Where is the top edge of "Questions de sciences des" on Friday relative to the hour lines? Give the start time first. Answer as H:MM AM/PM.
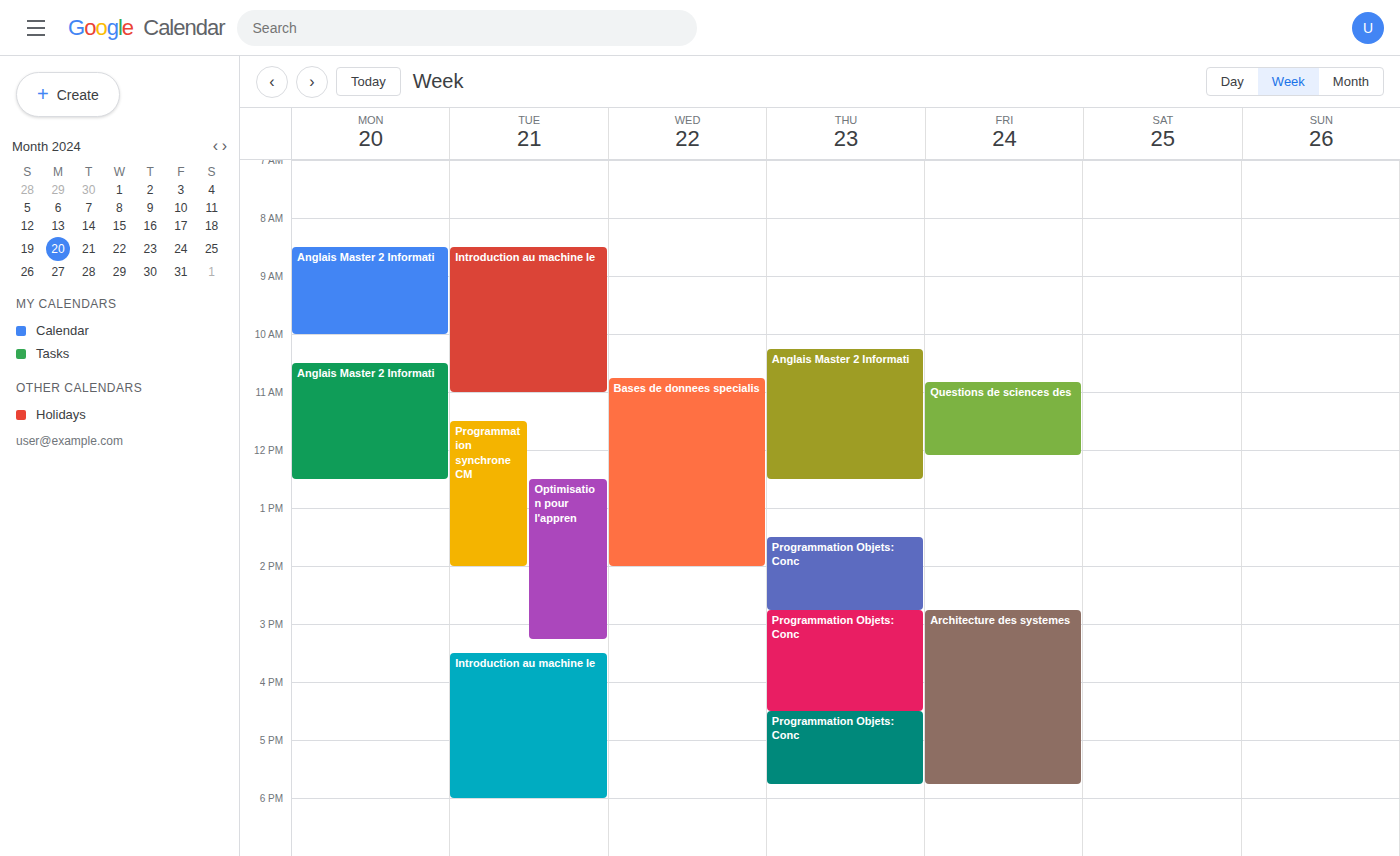
10:50 AM -- neither: 50 minutes below the 10 AM line and 10 minutes above the 11 AM line.